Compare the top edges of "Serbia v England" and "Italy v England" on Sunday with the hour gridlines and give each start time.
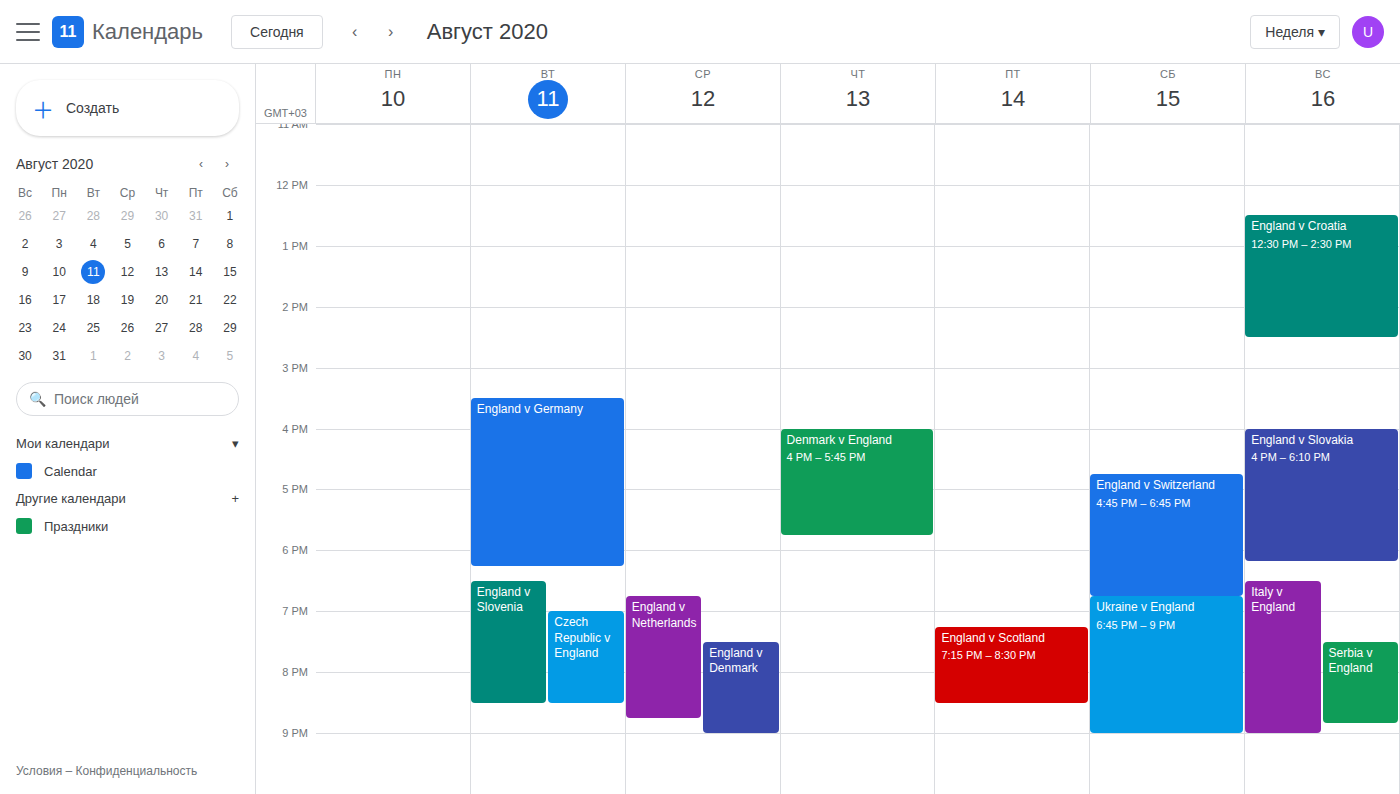
"Serbia v England": 7:30 PM, halfway between the 7 PM and 8 PM lines. "Italy v England": 6:30 PM, halfway between the 6 PM and 7 PM lines.